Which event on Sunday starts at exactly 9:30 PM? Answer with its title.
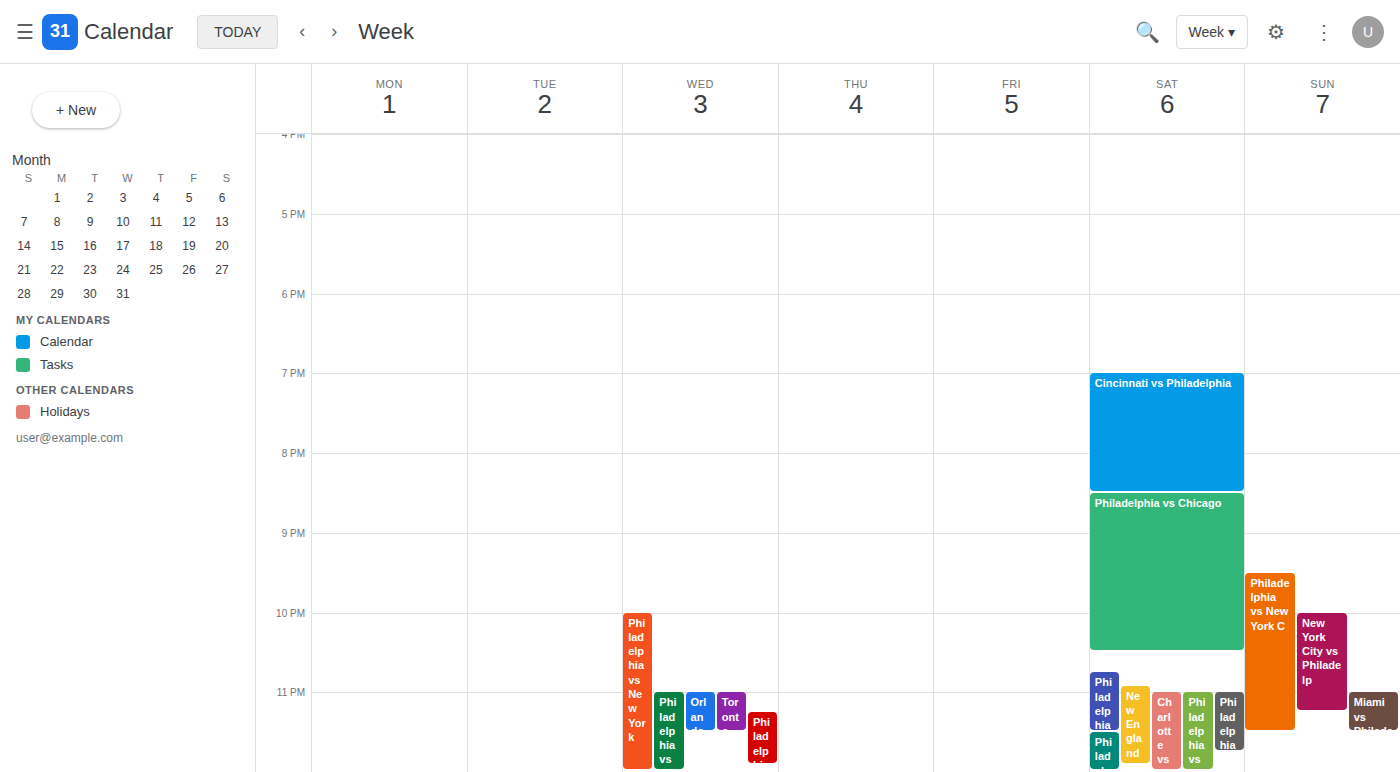
"Philadelphia vs New York C"